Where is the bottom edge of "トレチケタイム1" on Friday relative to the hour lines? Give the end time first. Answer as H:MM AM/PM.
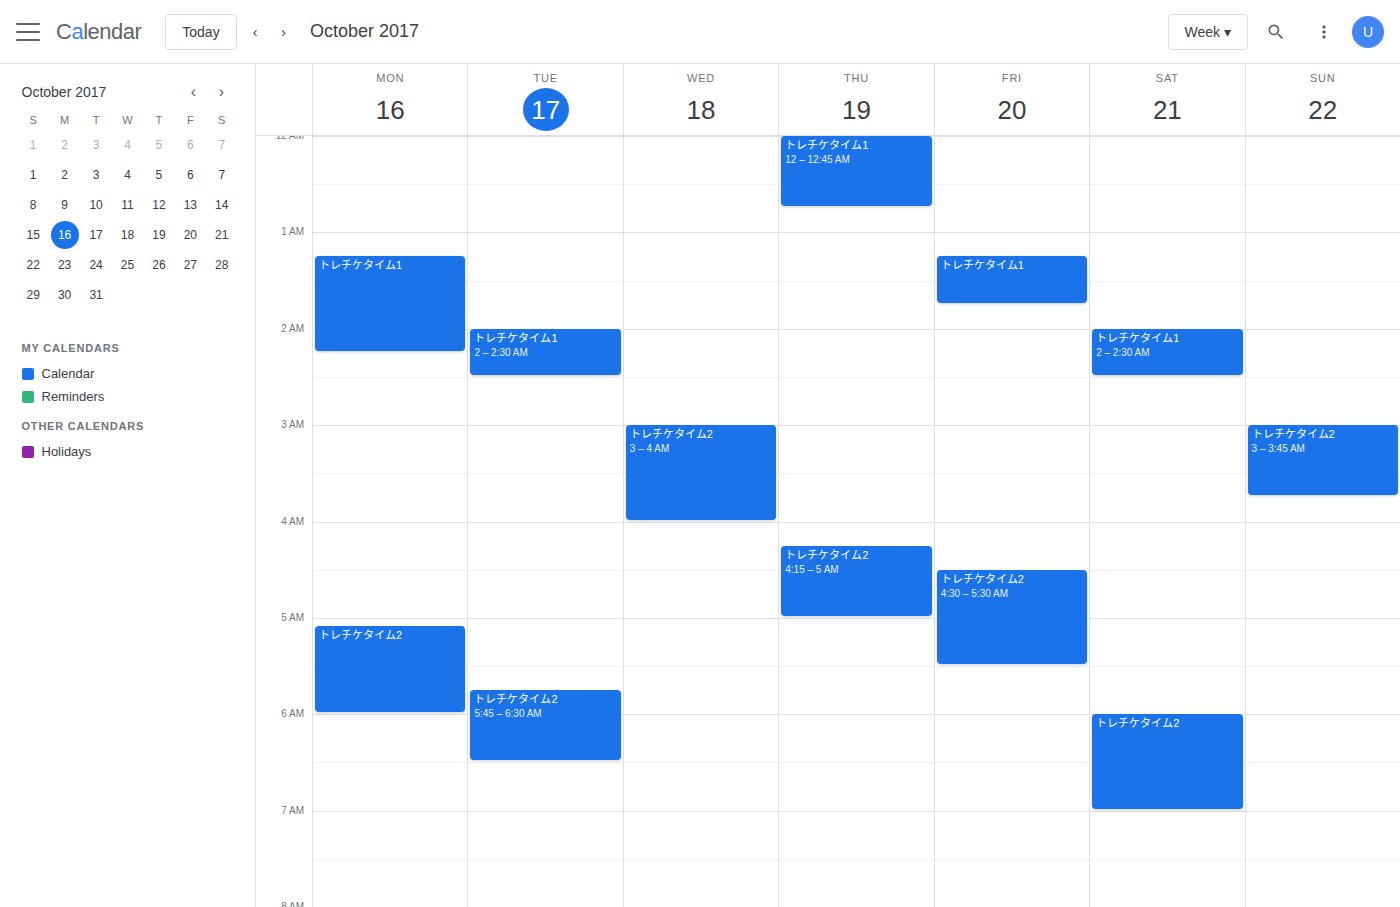
1:45 AM -- neither: three quarters of the way from the 1 AM line to the 2 AM line.